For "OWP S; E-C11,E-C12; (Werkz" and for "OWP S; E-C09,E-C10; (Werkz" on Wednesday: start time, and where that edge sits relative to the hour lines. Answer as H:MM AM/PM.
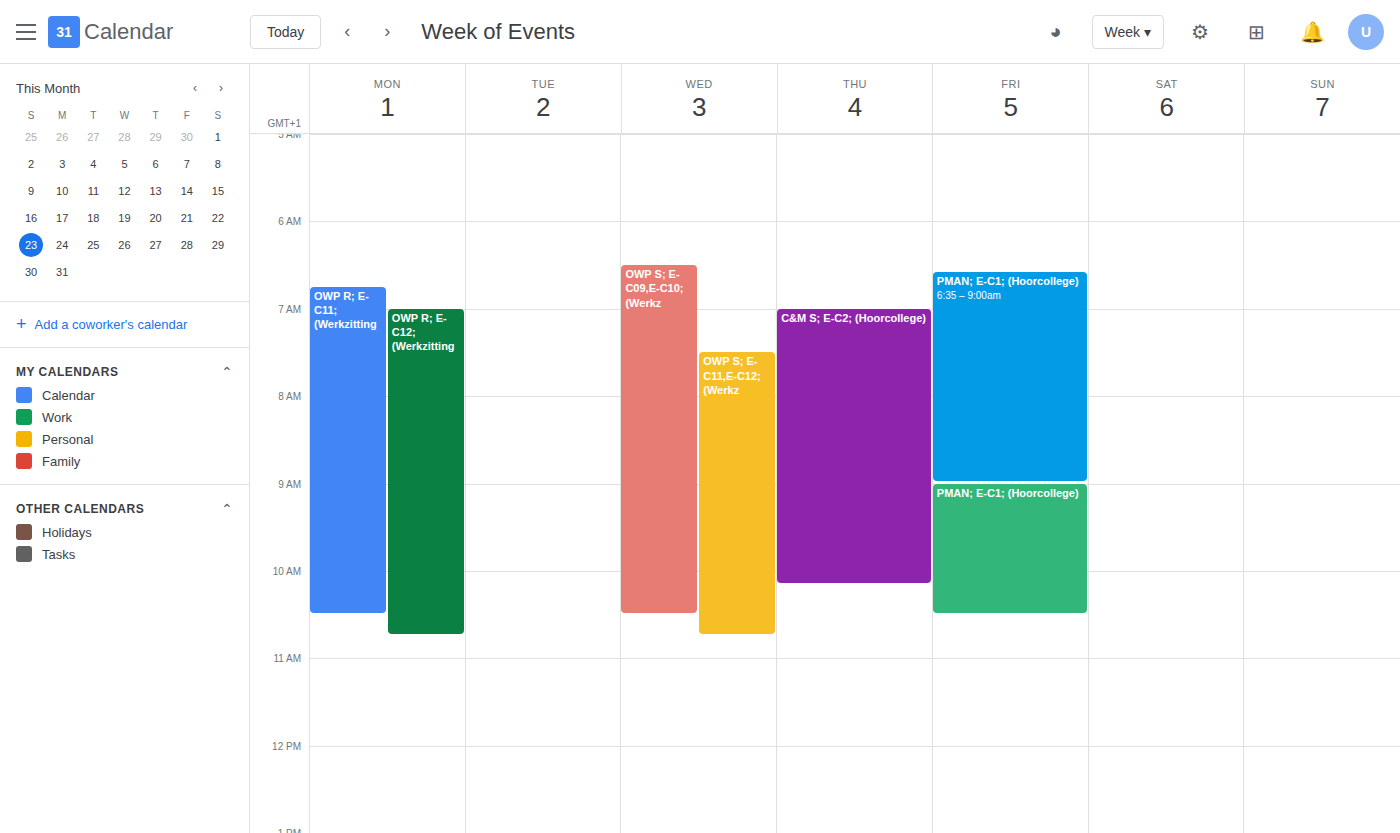
"OWP S; E-C11,E-C12; (Werkz": 7:30 AM, halfway between the 7 AM and 8 AM lines. "OWP S; E-C09,E-C10; (Werkz": 6:30 AM, halfway between the 6 AM and 7 AM lines.